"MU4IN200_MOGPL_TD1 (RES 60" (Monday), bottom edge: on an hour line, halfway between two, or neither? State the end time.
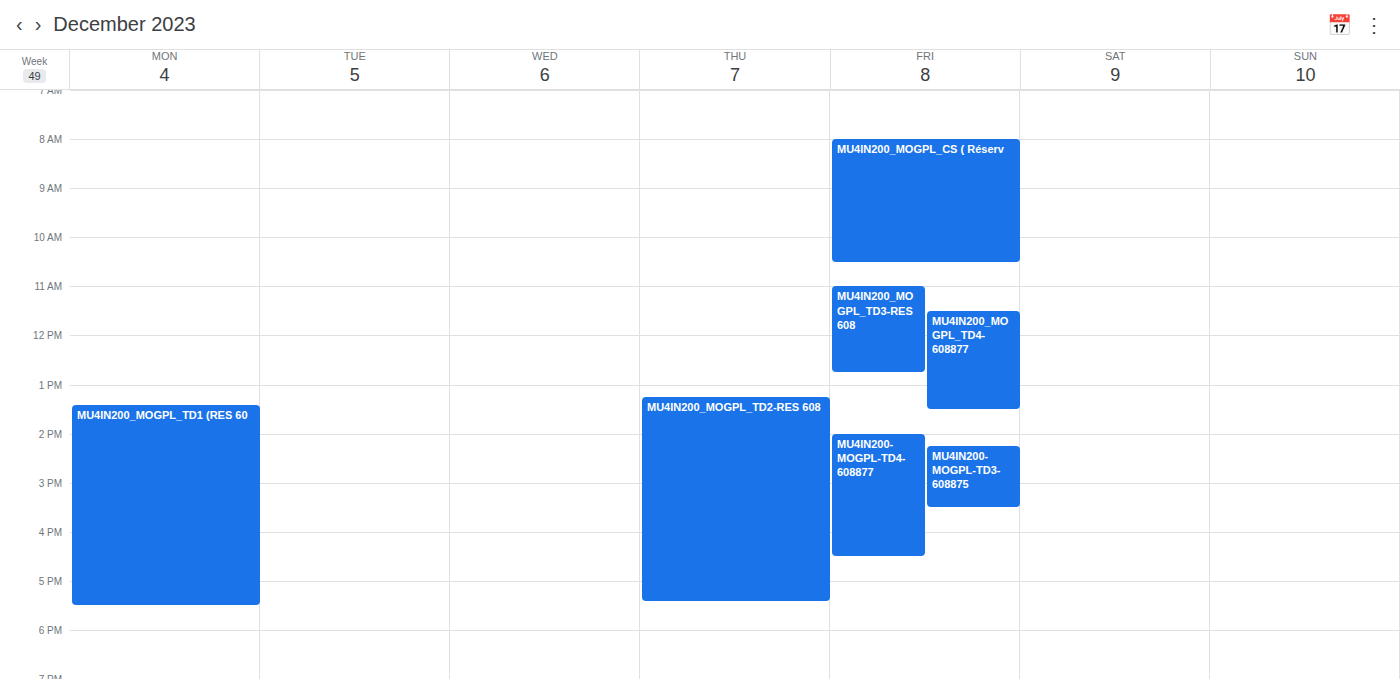
5:30 PM -- halfway between the 5 PM and 6 PM lines.